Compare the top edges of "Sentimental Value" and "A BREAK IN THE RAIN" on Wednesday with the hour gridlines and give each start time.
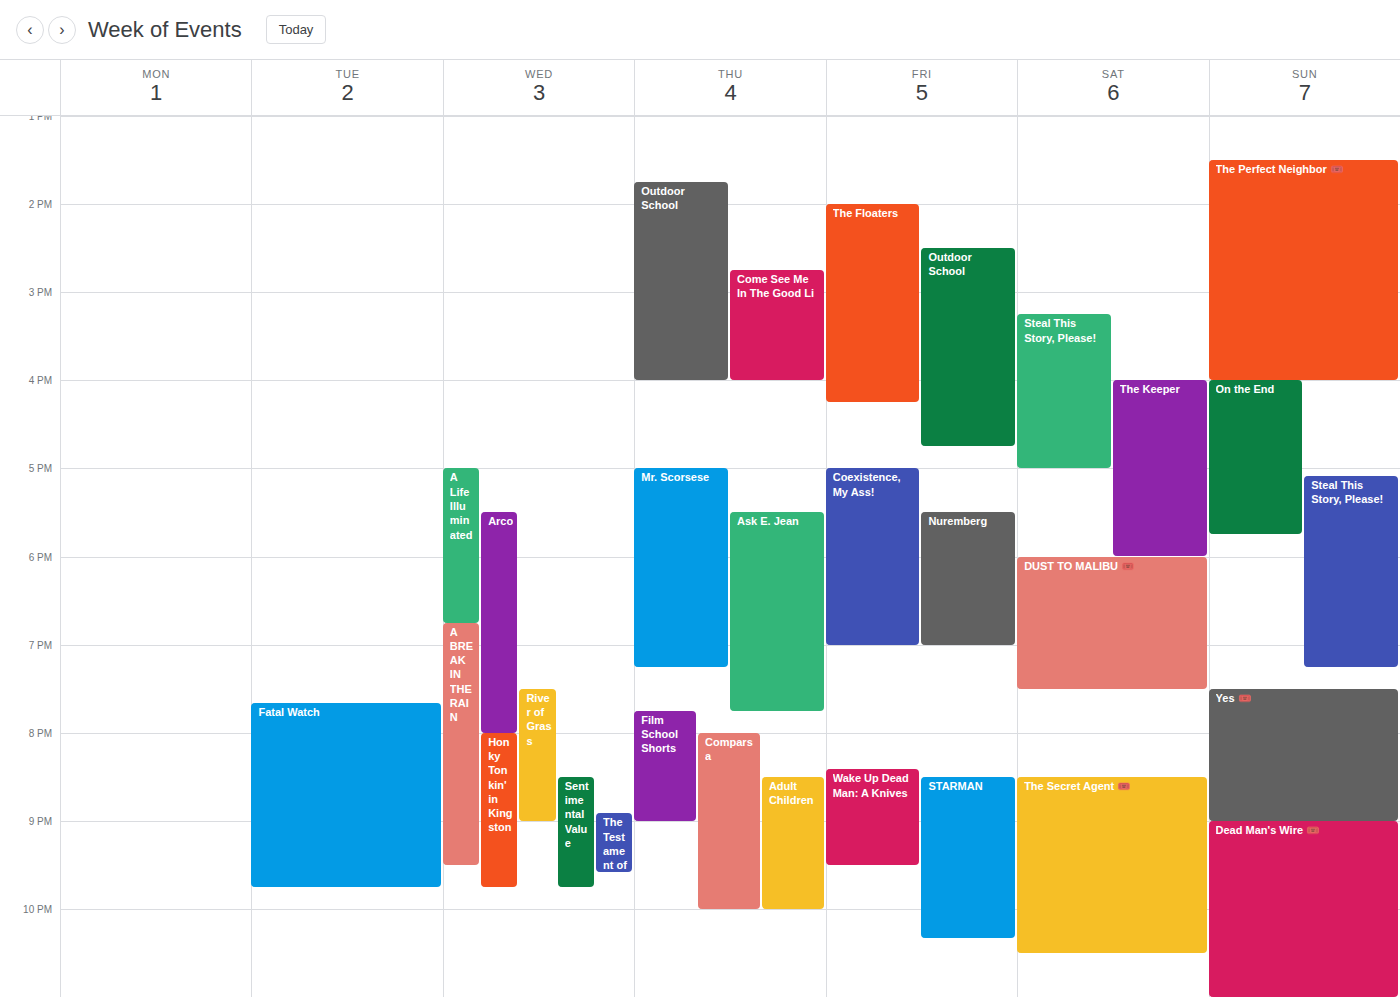
"Sentimental Value": 20:30, halfway between the 20:00 and 21:00 lines. "A BREAK IN THE RAIN": 18:45, neither: three quarters of the way from the 18:00 line to the 19:00 line.